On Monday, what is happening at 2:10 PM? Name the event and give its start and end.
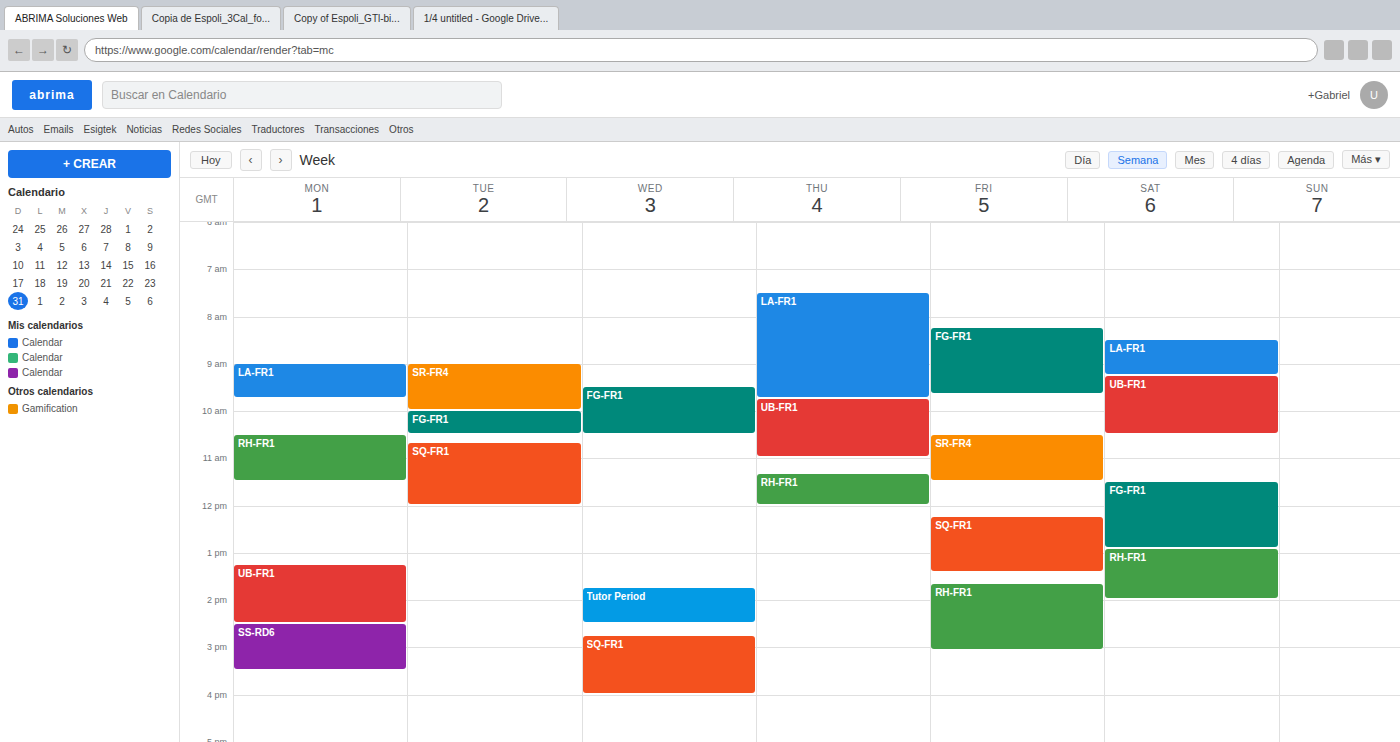
"UB-FR1", 1:15 PM to 2:30 PM